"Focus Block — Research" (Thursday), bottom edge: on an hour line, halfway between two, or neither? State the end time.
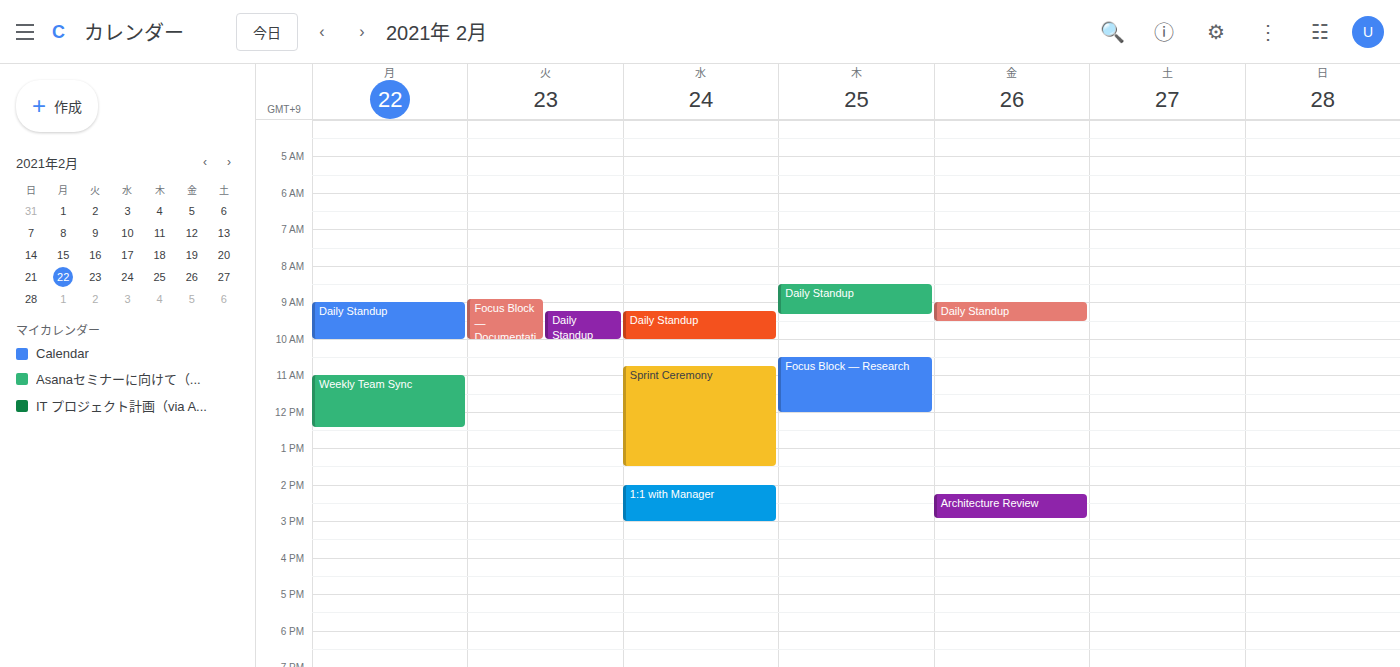
12:00 PM -- exactly on the 12 PM line.